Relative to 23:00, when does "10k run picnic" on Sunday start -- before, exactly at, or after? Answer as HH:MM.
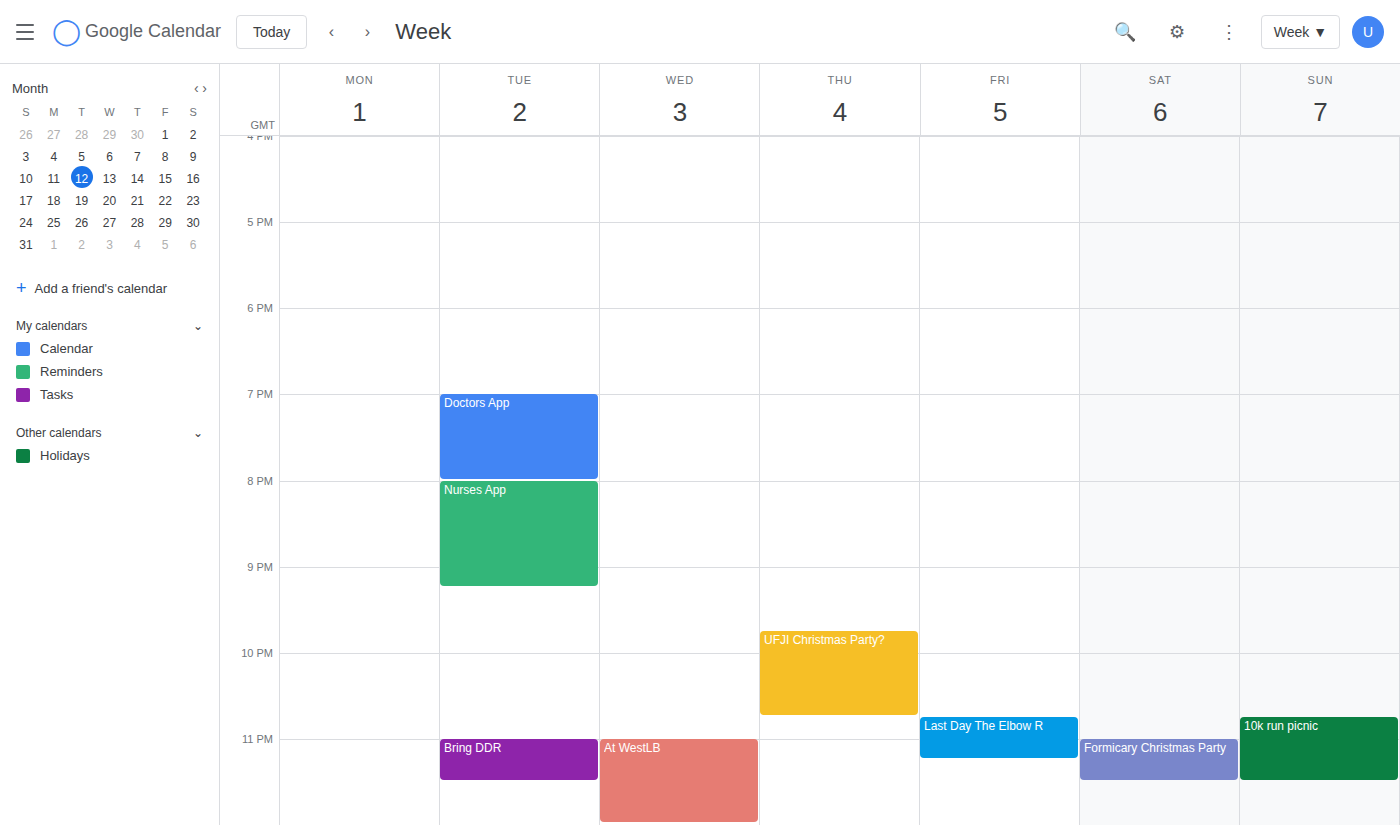
22:45 -- before 23:00, 15 minutes above the 23:00 line.